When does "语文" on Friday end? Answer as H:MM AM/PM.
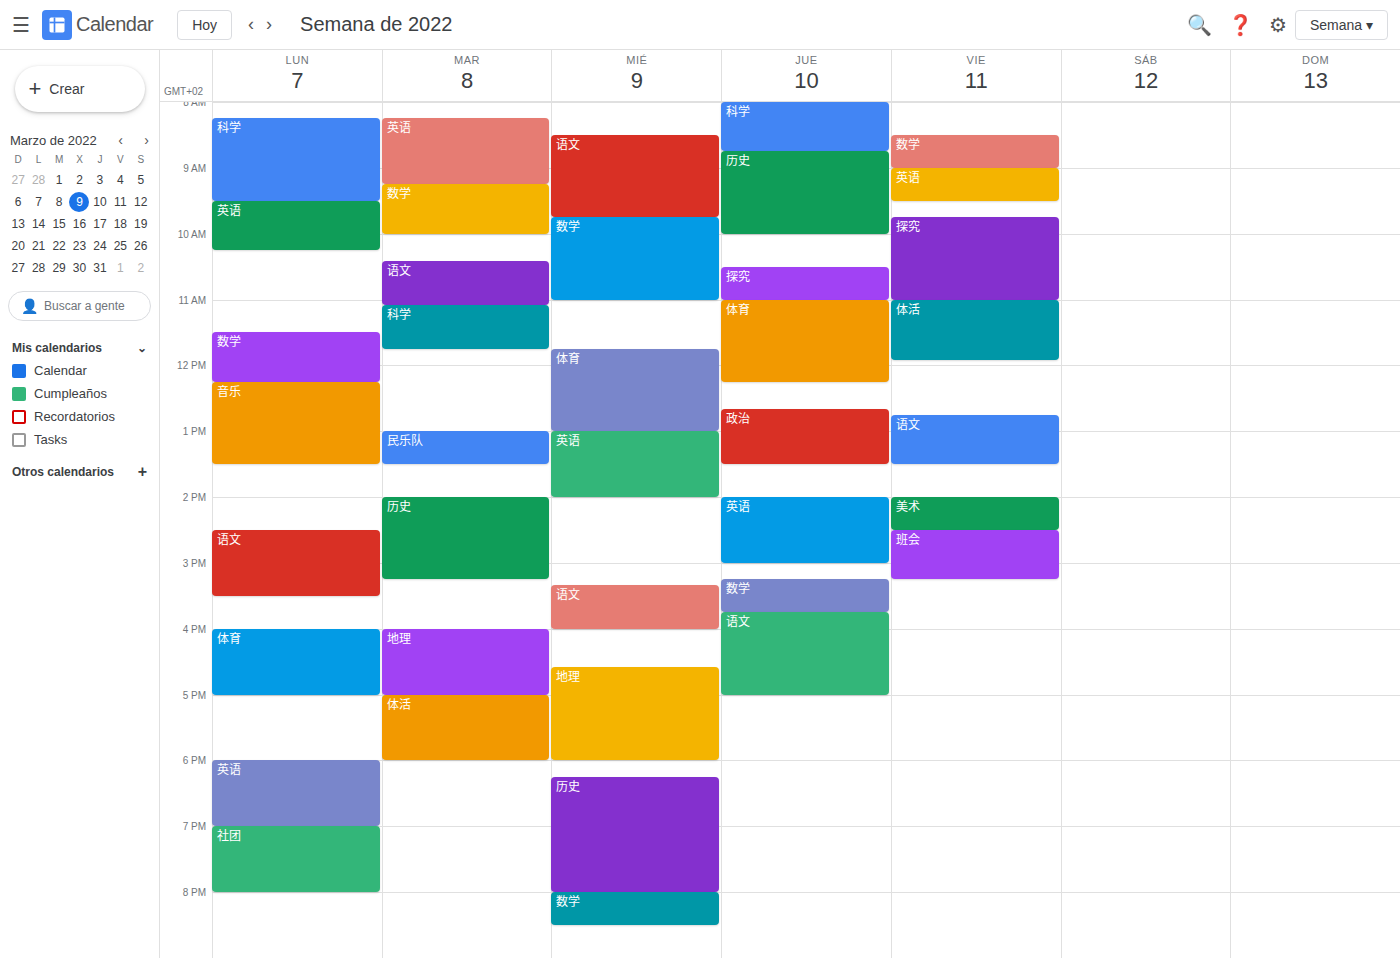
1:30 PM